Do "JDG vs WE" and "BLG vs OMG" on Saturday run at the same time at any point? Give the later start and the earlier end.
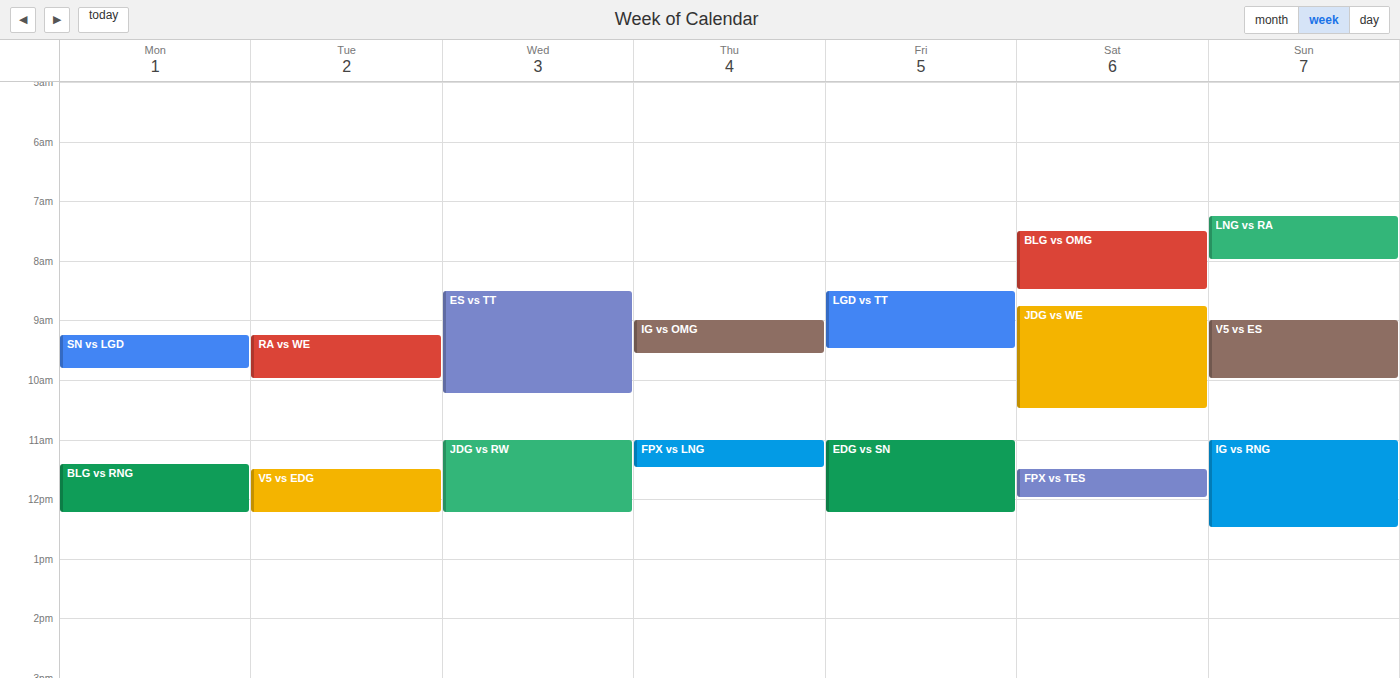
"BLG vs OMG" ends at 8:30 AM and "JDG vs WE" starts at 8:45 AM -- no overlap.